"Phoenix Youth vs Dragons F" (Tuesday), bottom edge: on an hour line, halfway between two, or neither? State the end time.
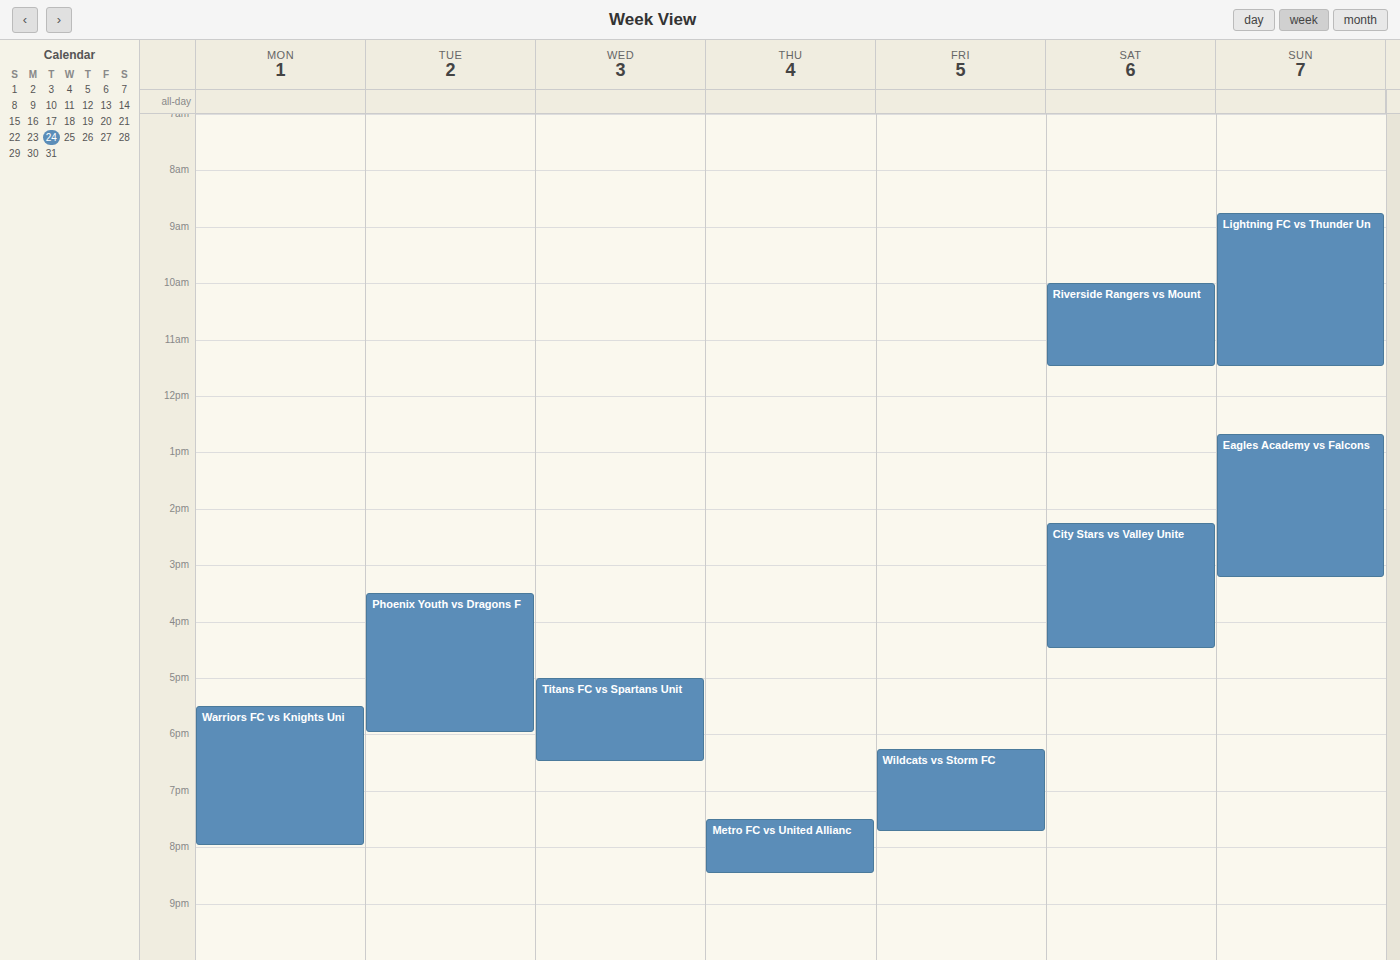
6:00 PM -- exactly on the 6 PM line.